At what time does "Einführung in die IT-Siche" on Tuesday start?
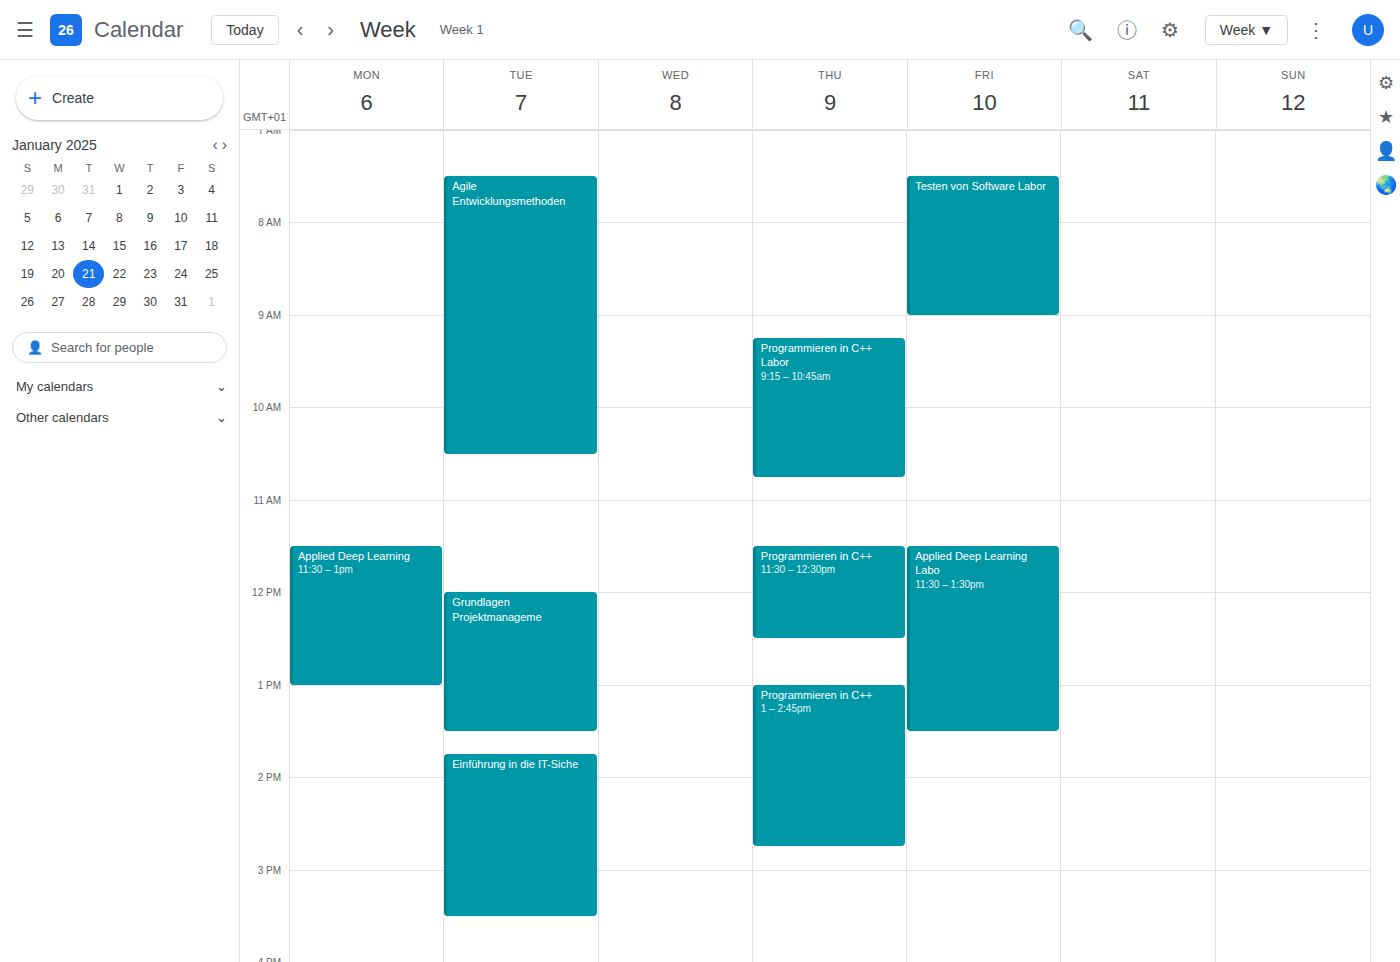
1:45 PM